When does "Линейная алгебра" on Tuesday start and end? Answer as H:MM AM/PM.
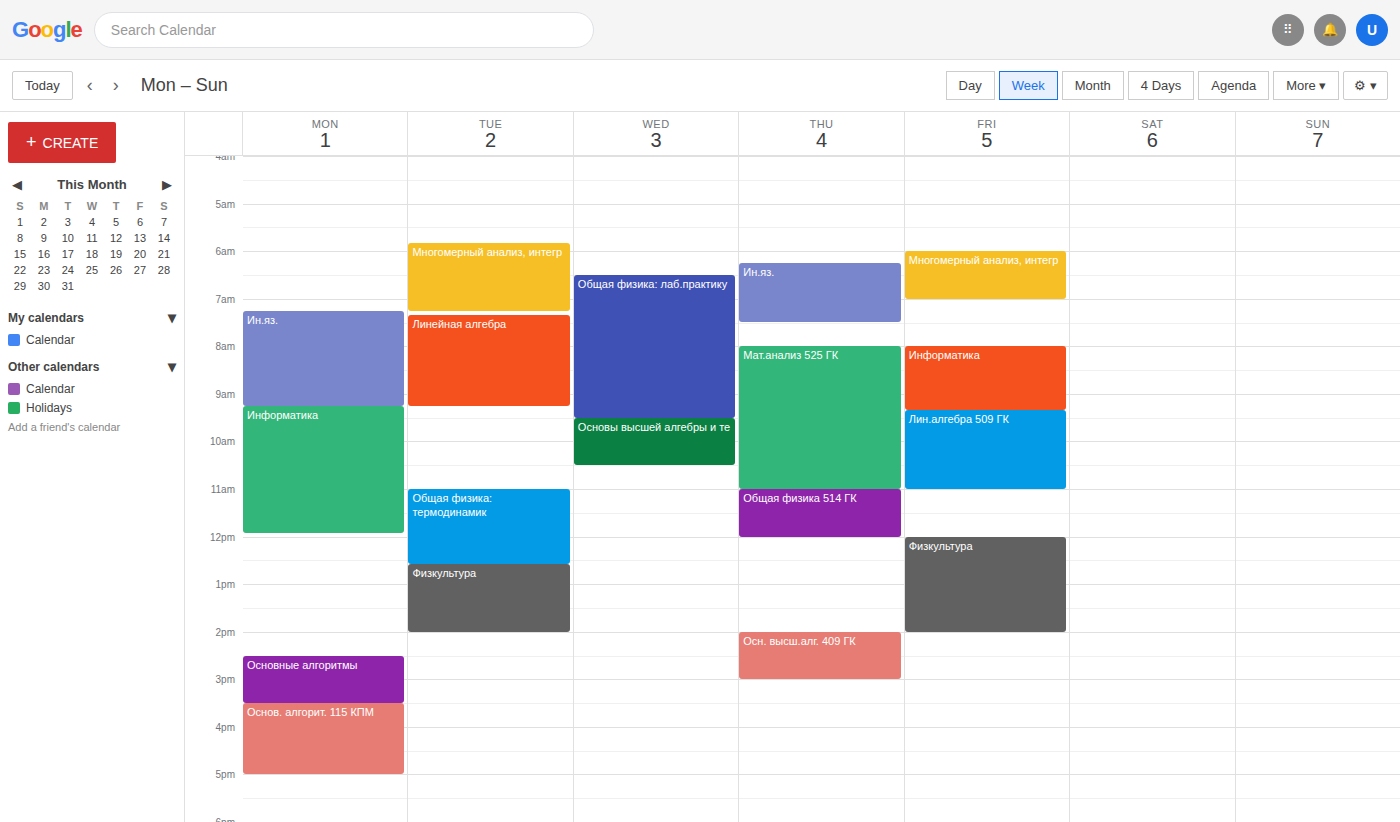
7:20 AM to 9:15 AM